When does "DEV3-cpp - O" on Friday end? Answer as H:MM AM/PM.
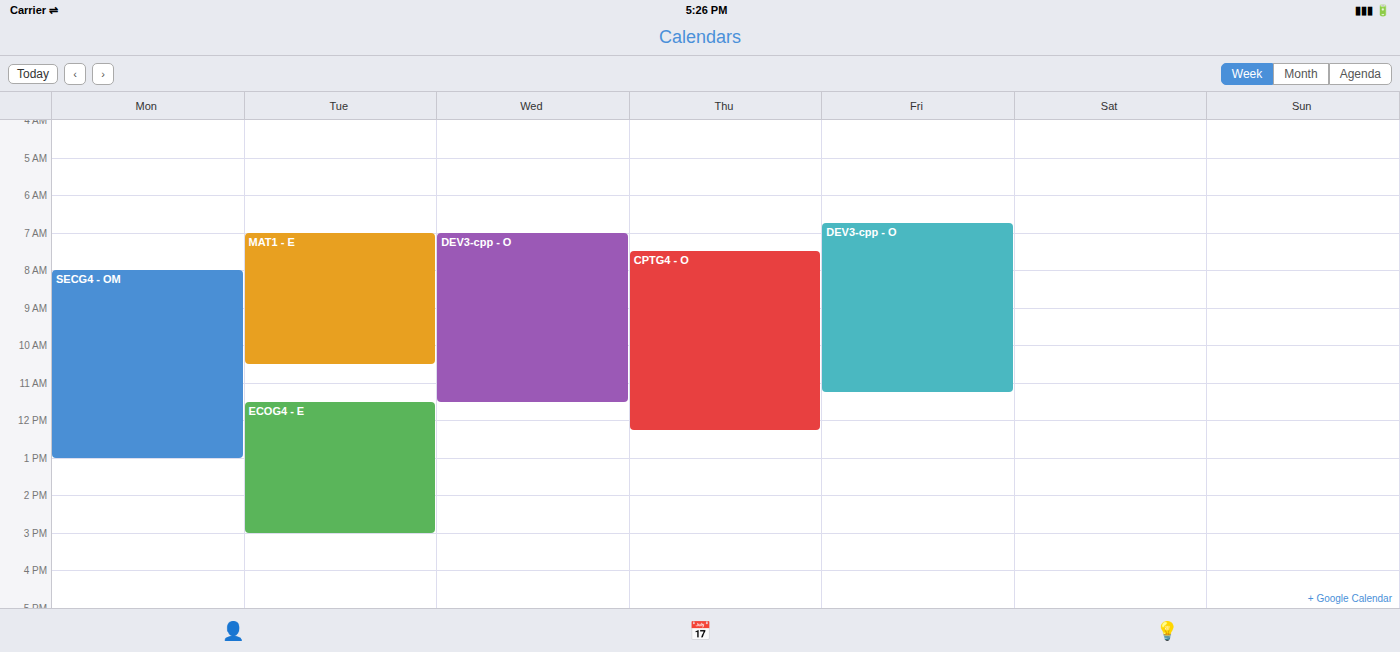
11:15 AM